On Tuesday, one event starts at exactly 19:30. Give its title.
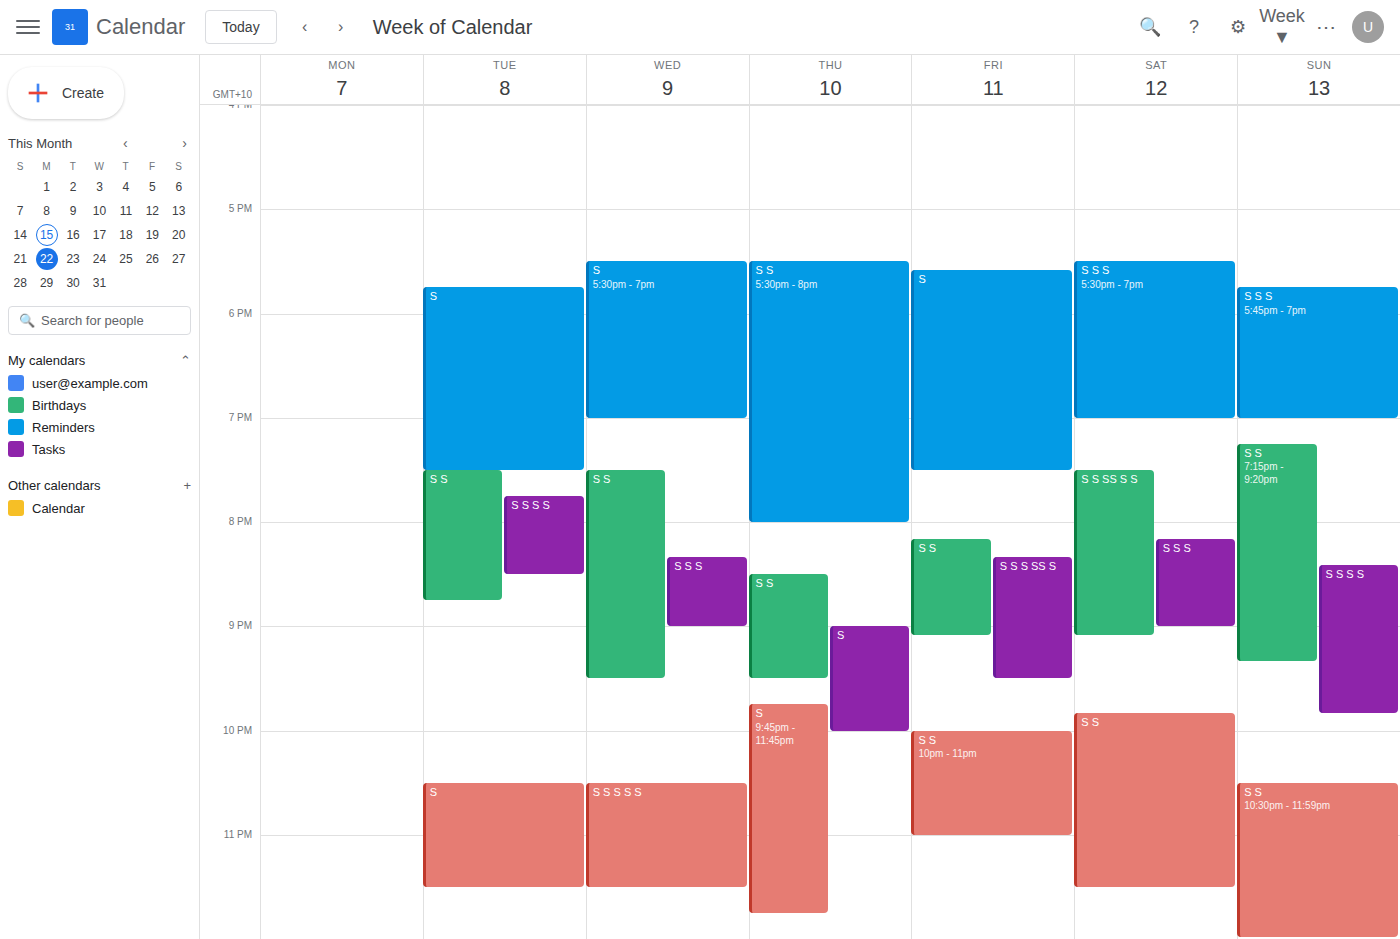
"S S"